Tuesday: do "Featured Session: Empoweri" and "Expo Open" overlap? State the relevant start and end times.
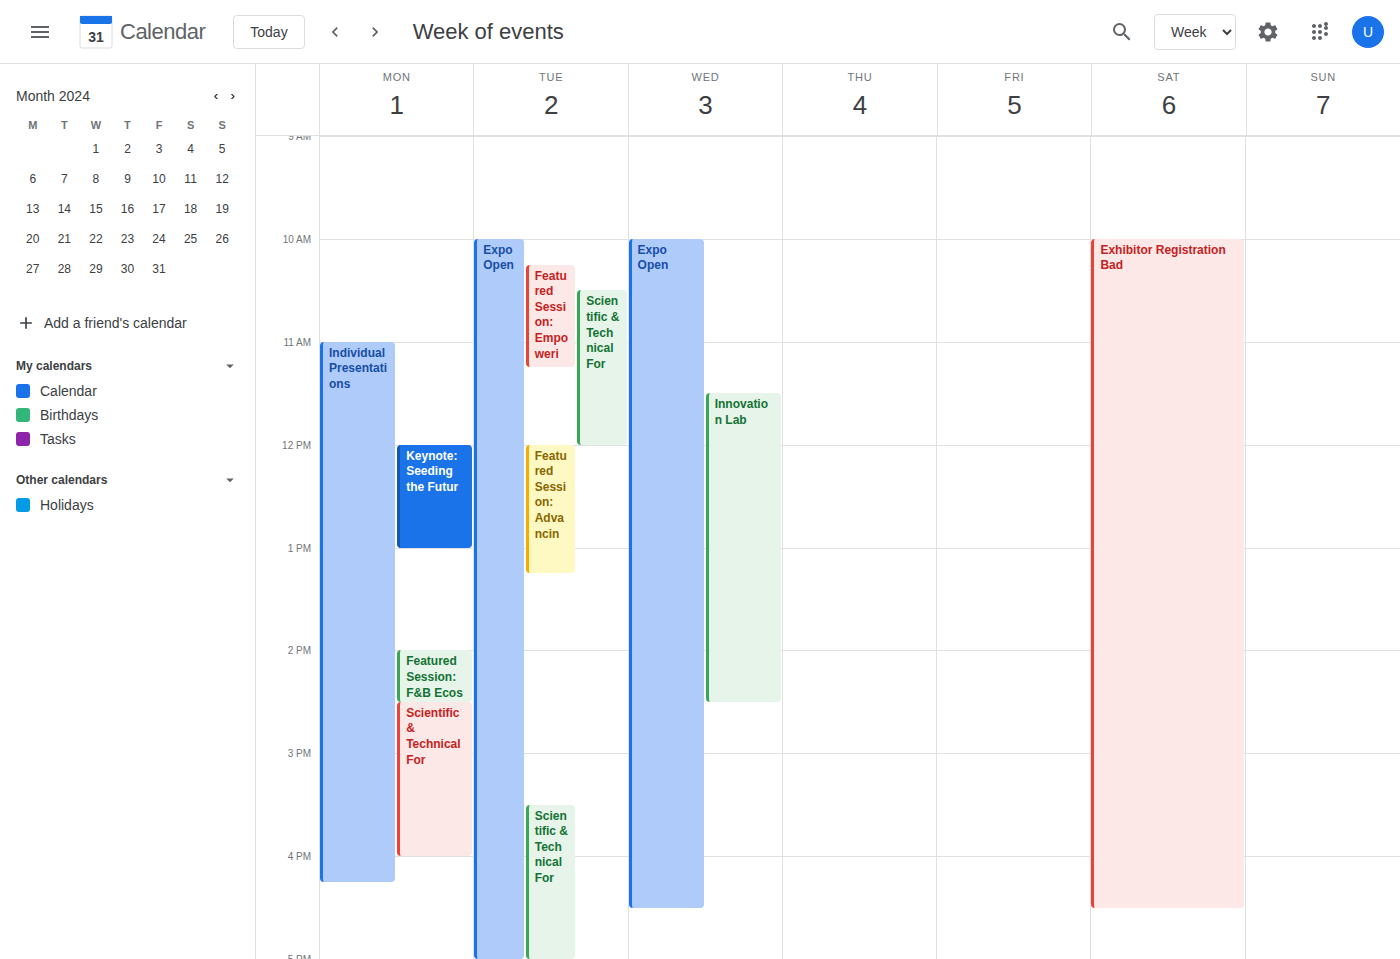
"Featured Session: Empoweri" runs 10:15 to 11:15, inside "Expo Open" -- they overlap.